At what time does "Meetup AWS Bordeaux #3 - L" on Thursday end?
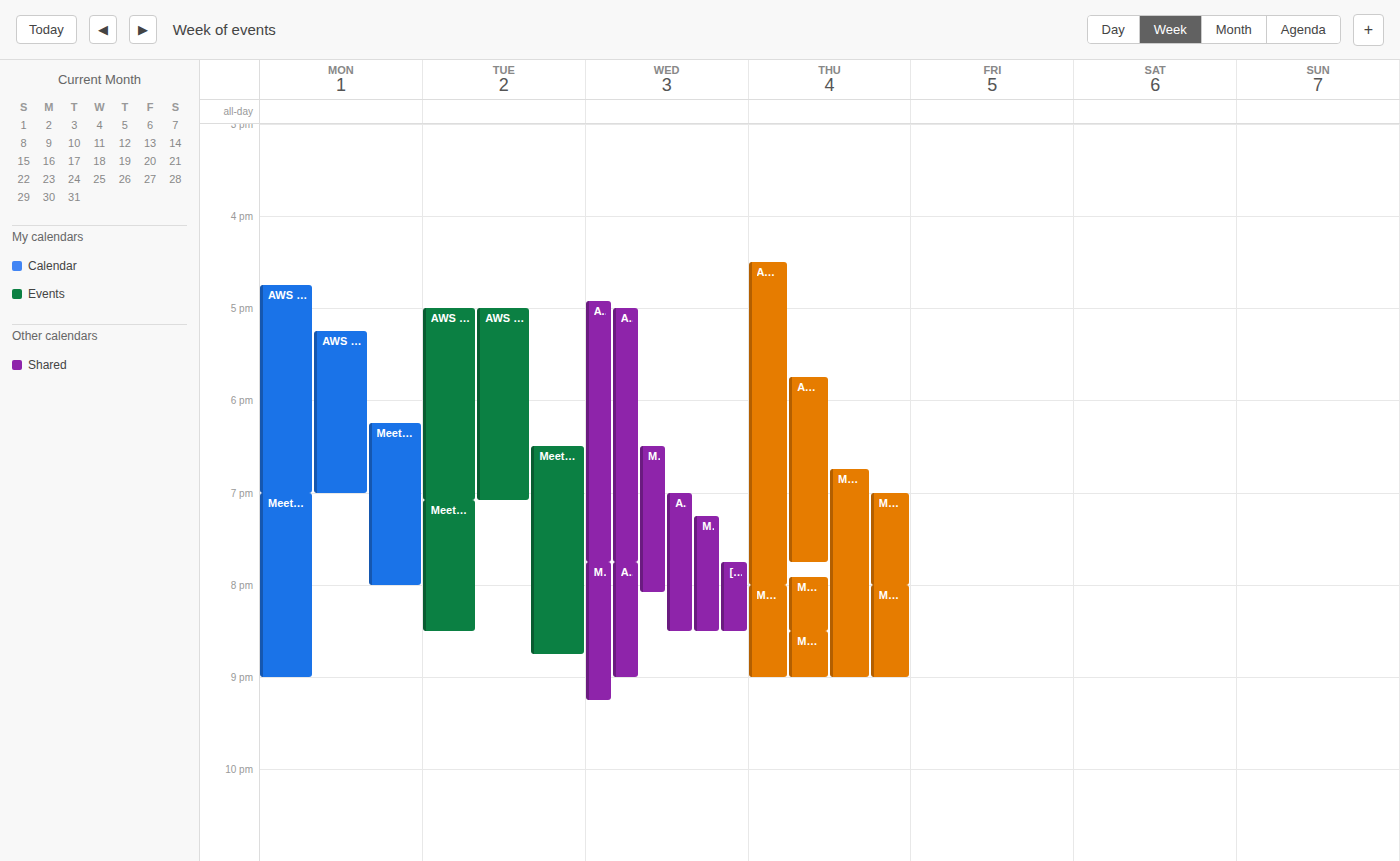
9:00 PM